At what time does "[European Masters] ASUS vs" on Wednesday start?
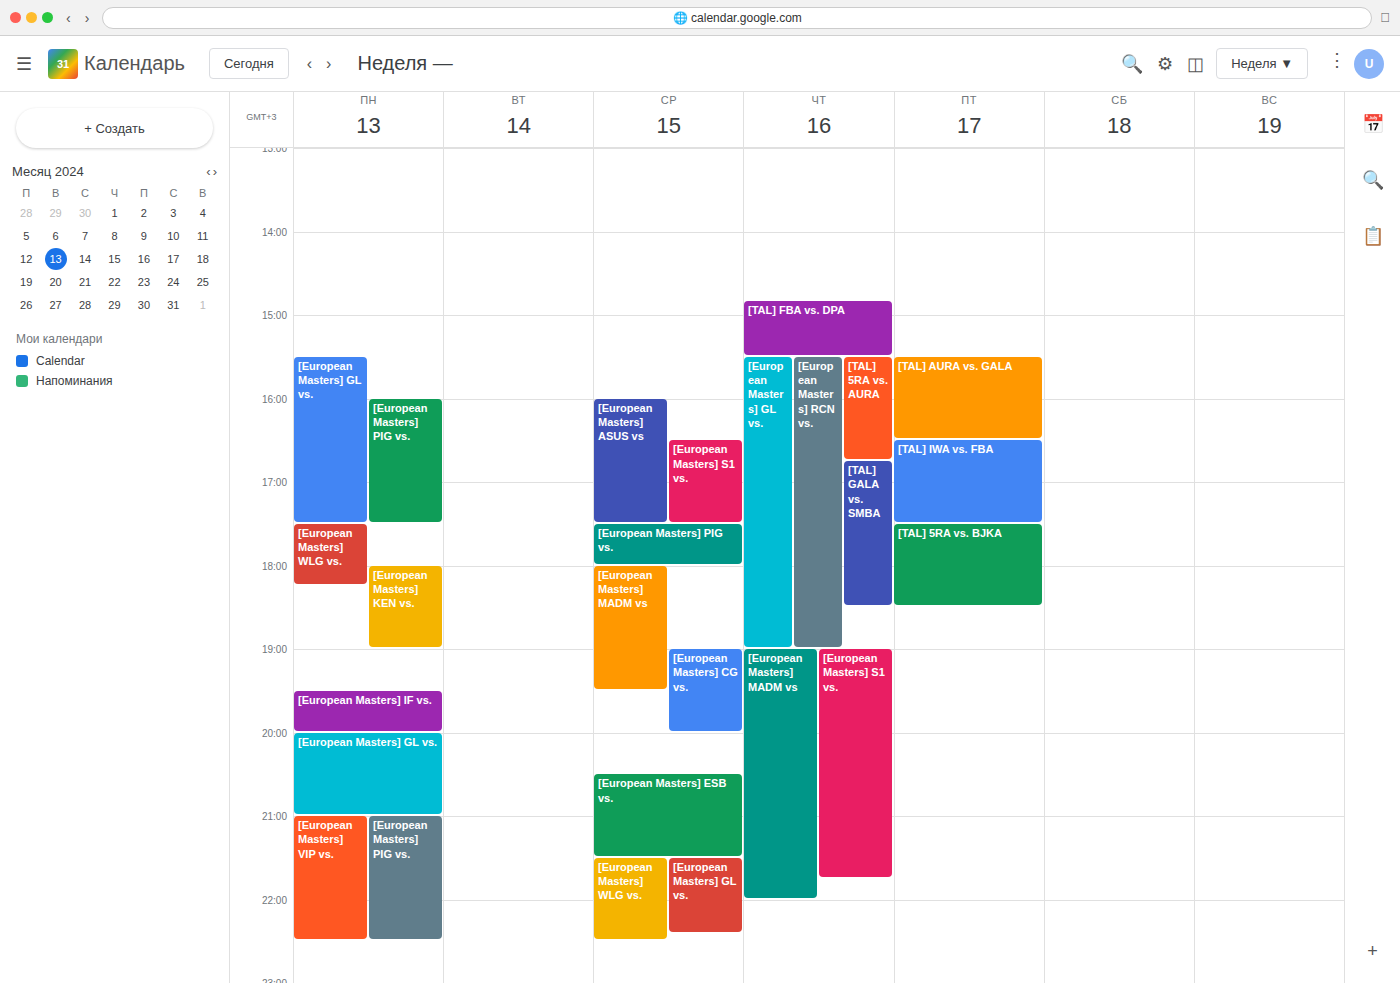
4:00 PM